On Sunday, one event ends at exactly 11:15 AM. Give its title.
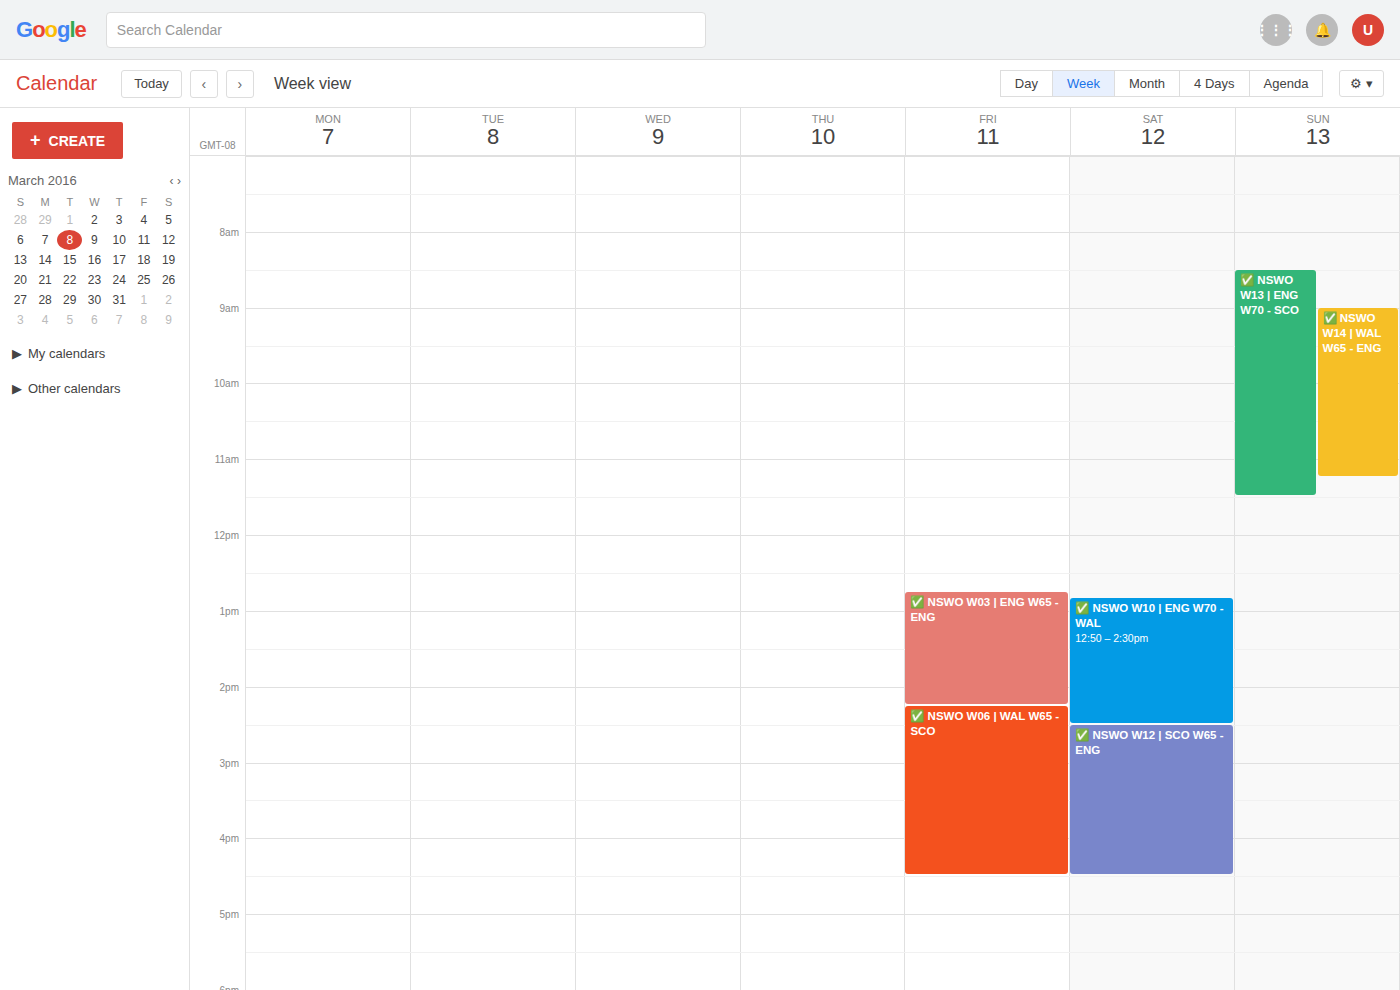
"✅ NSWO W14 | WAL W65 - ENG"